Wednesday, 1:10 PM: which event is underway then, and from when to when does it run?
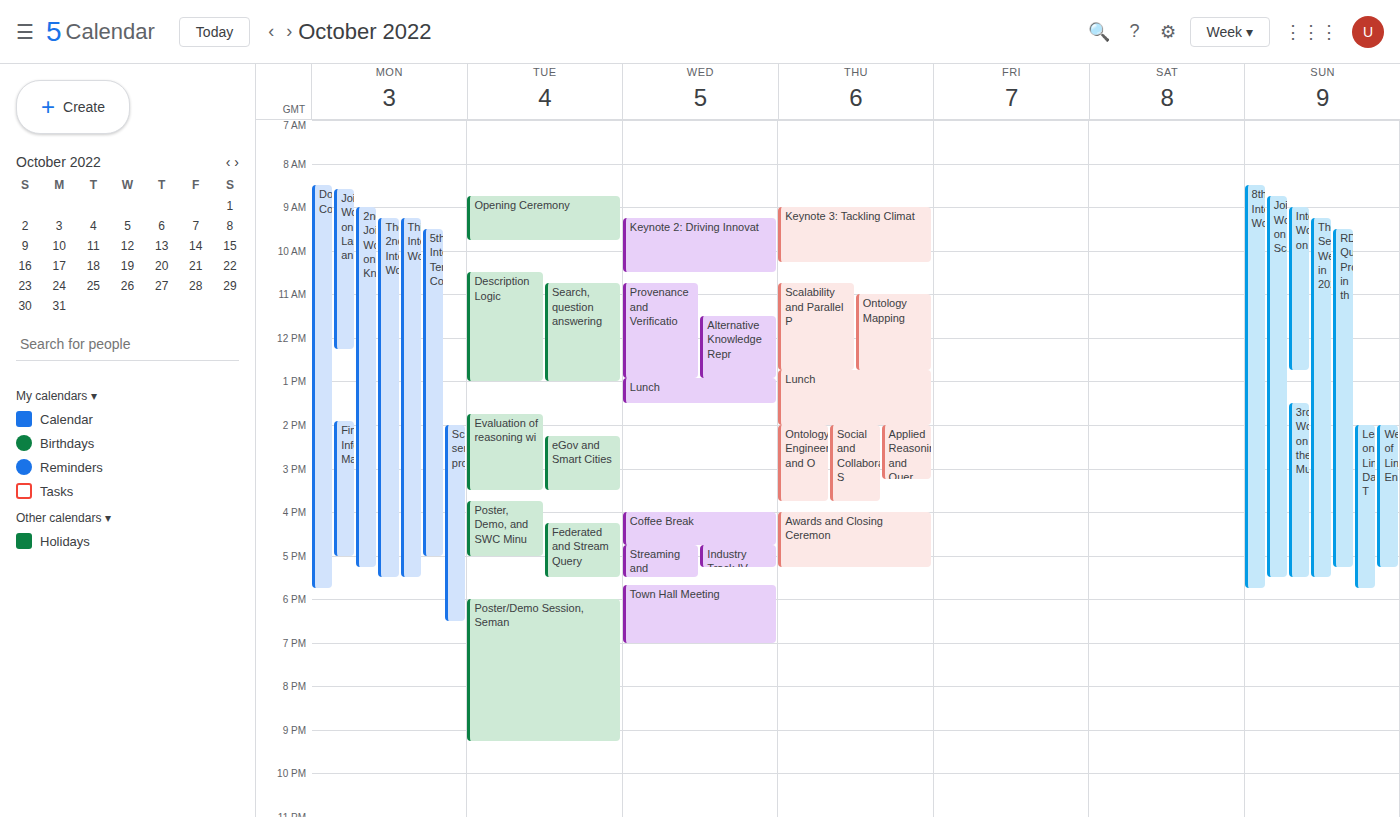
"Lunch", 12:55 PM to 1:30 PM